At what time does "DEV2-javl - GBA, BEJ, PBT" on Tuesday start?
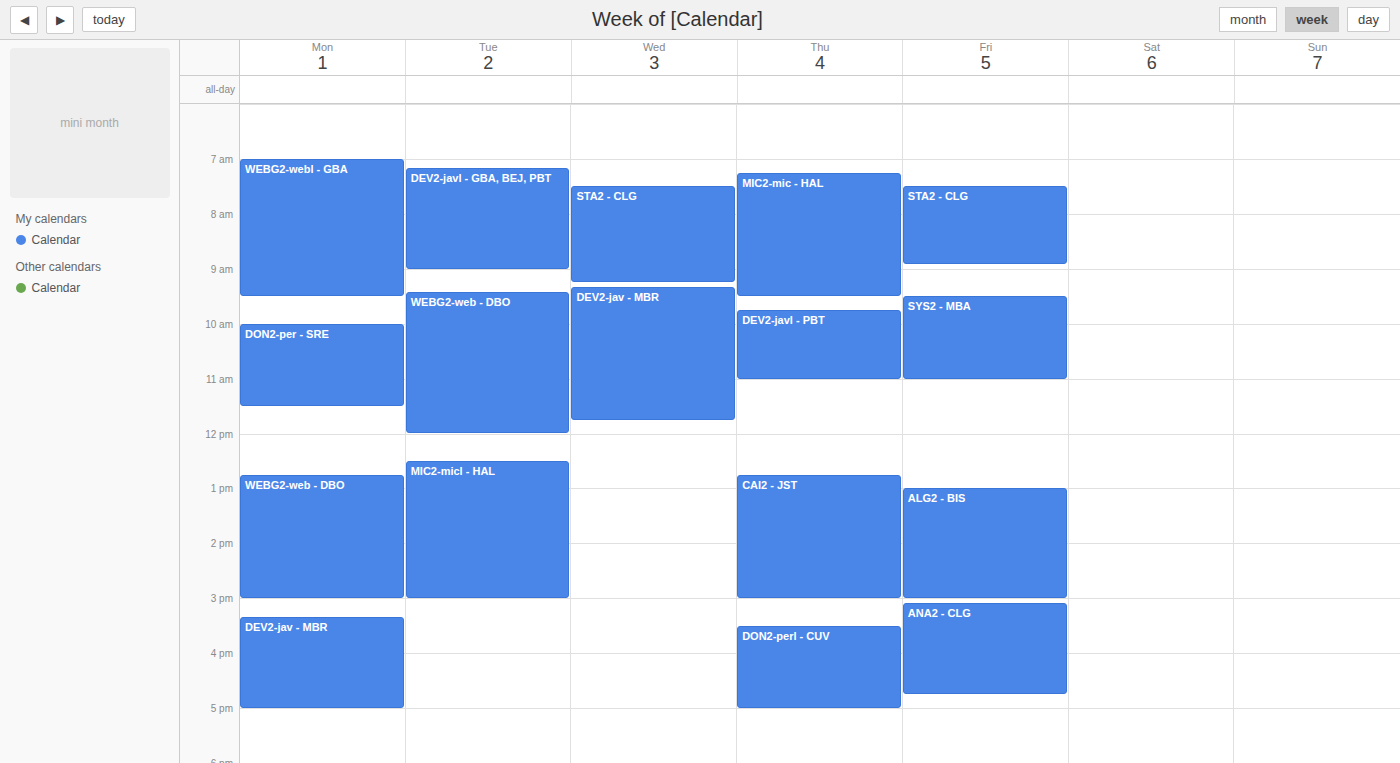
7:10 AM